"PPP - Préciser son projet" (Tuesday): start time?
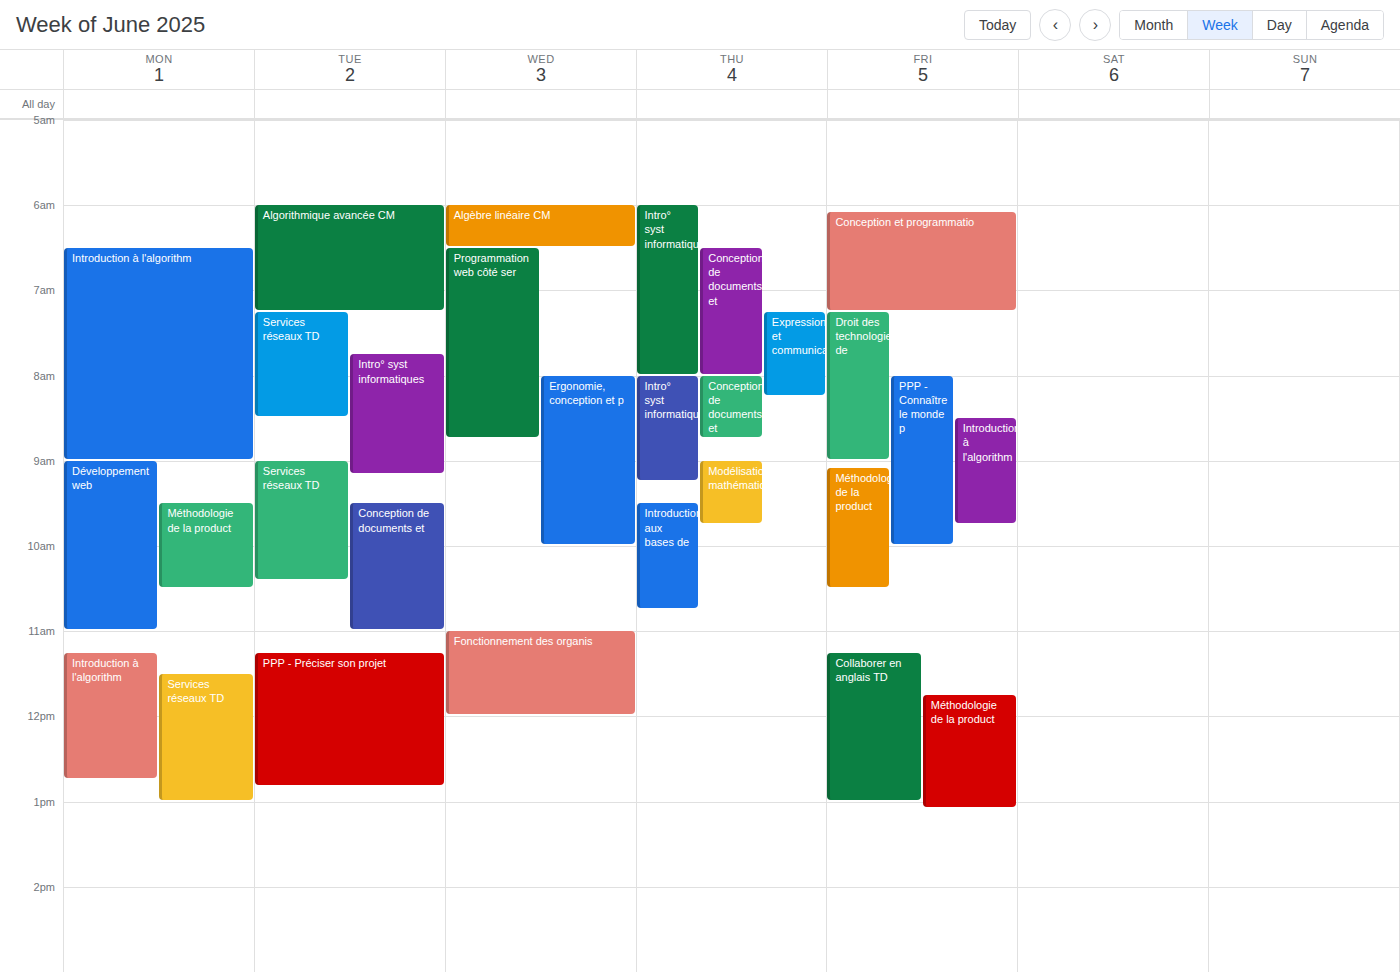
11:15 AM